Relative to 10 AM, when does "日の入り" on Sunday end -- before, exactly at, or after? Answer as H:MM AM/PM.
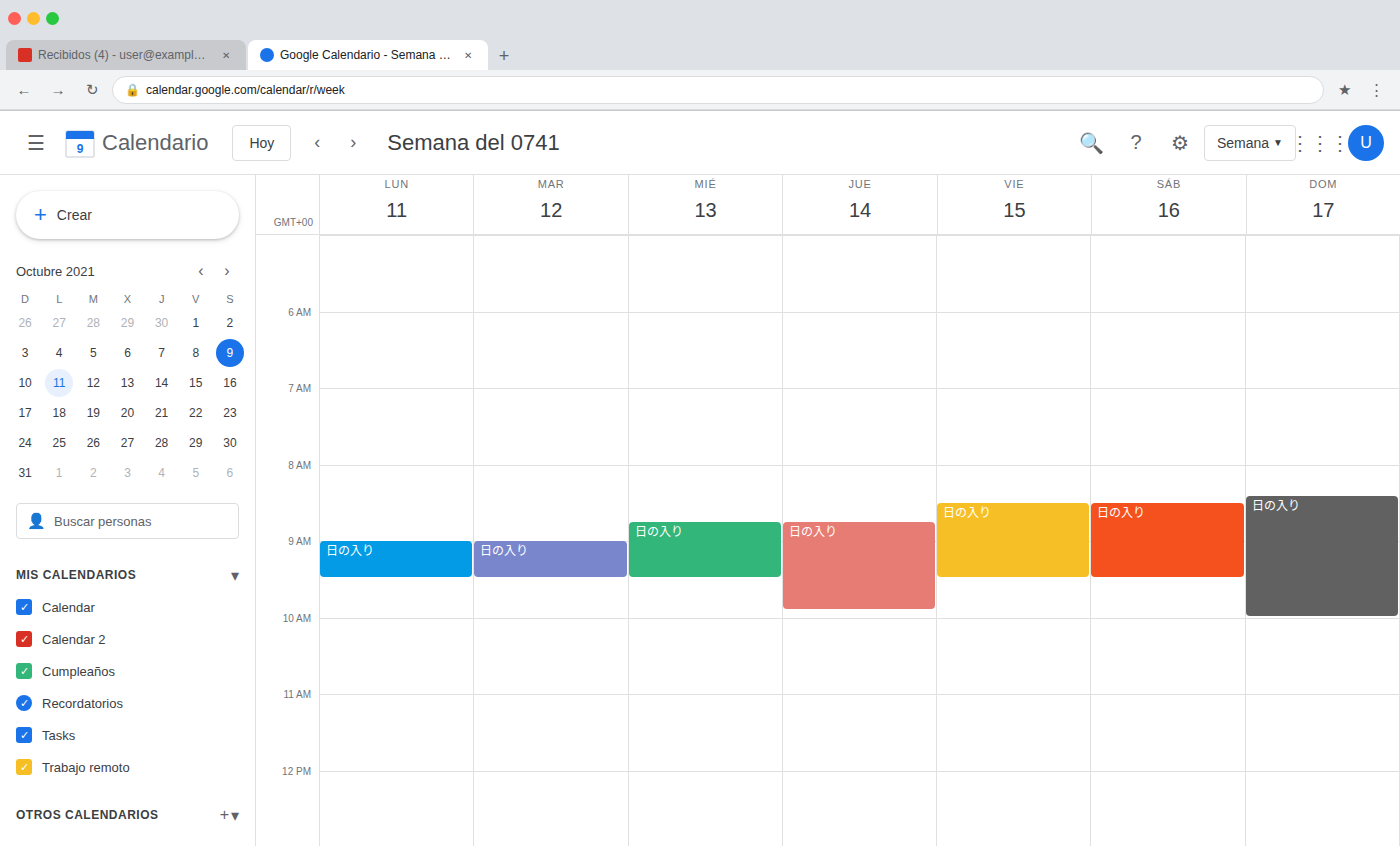
10:00 AM -- exactly at 10 AM, on the 10 AM line.